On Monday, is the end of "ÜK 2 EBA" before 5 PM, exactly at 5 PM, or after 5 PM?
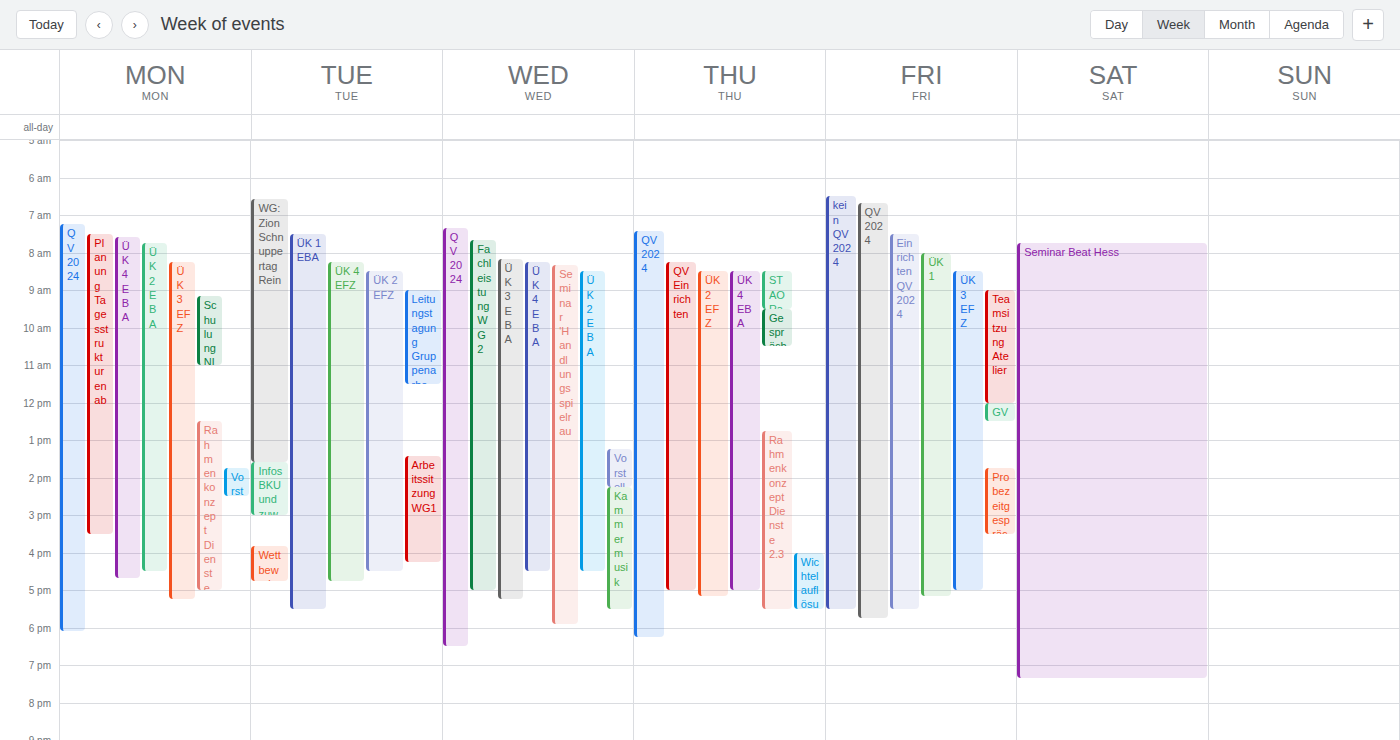
4:30 PM -- before 5 PM, 30 minutes above the 5 PM line.